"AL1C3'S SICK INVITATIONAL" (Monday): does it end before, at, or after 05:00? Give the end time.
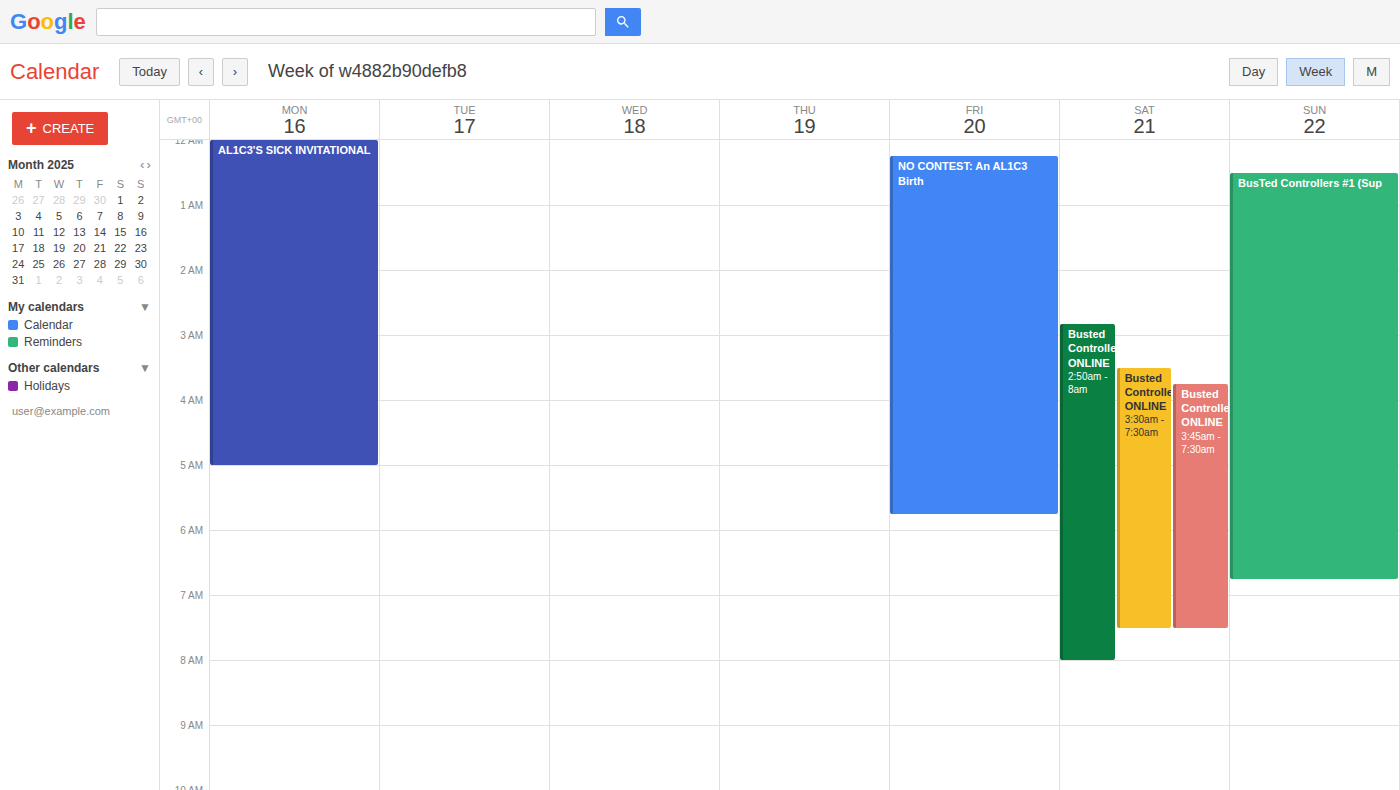
05:00 -- exactly at 05:00, on the 05:00 line.